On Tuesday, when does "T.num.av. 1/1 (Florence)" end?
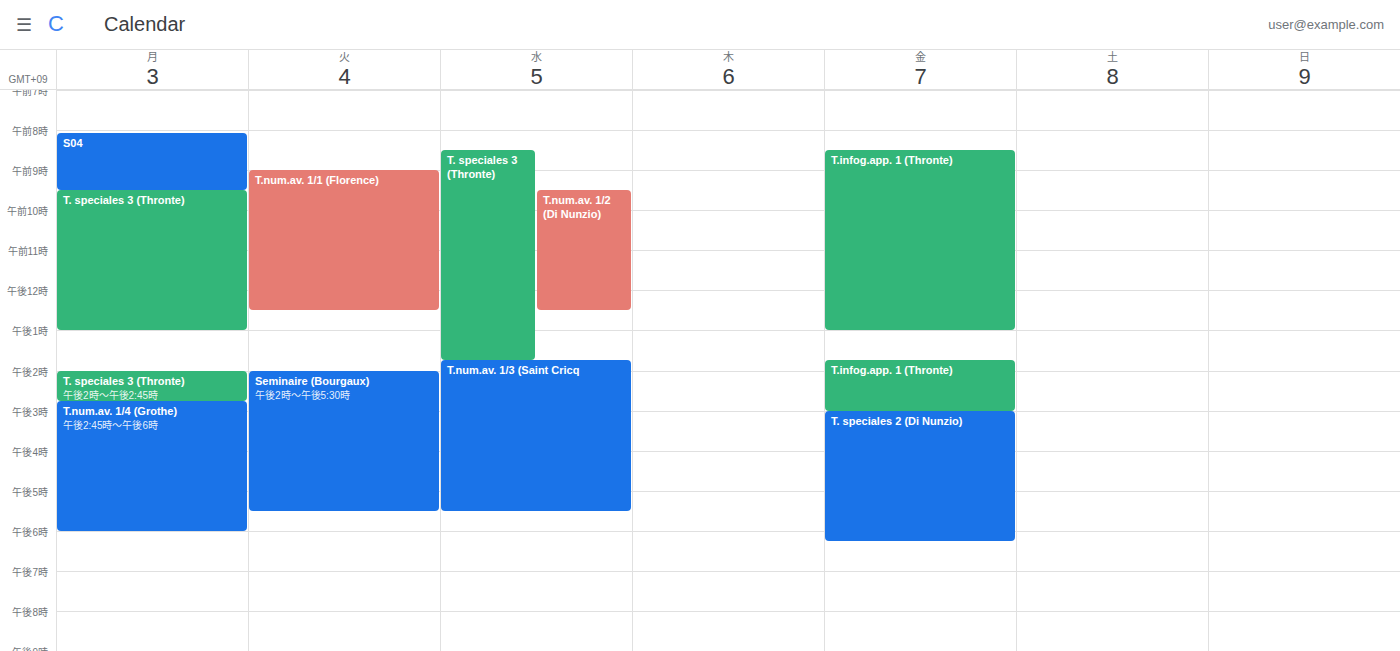
12:30 PM